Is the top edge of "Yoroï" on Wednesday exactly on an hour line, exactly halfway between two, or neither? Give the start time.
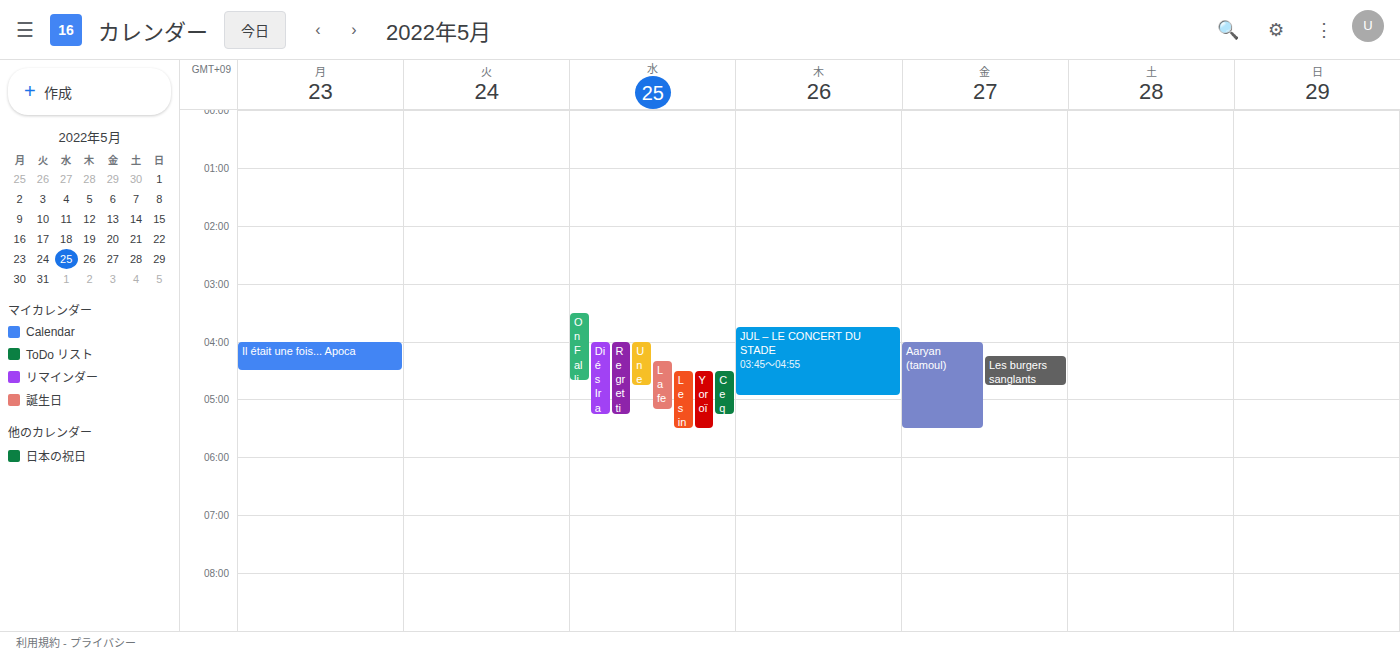
4:30 AM -- halfway between the 4 AM and 5 AM lines.